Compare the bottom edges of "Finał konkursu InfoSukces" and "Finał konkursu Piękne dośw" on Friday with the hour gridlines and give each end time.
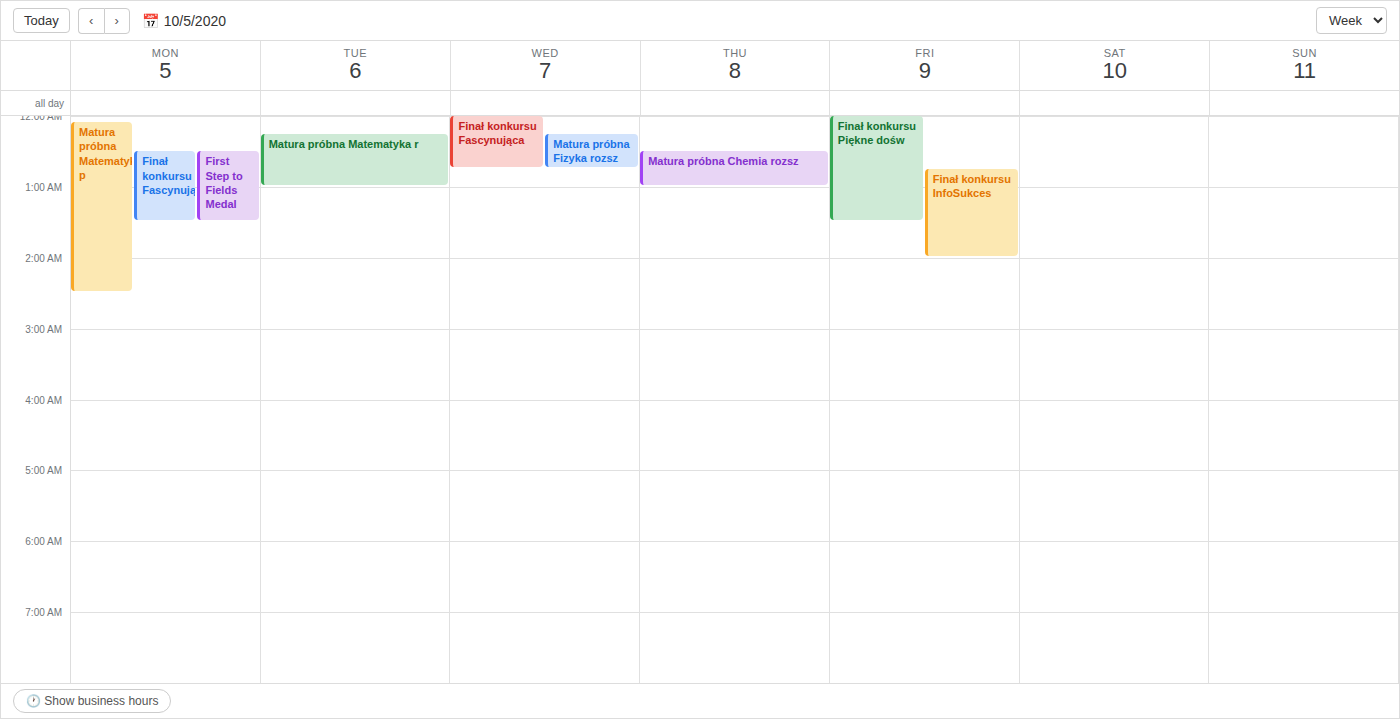
"Finał konkursu InfoSukces": 2:00 AM, exactly on the 2 AM line. "Finał konkursu Piękne dośw": 1:30 AM, halfway between the 1 AM and 2 AM lines.